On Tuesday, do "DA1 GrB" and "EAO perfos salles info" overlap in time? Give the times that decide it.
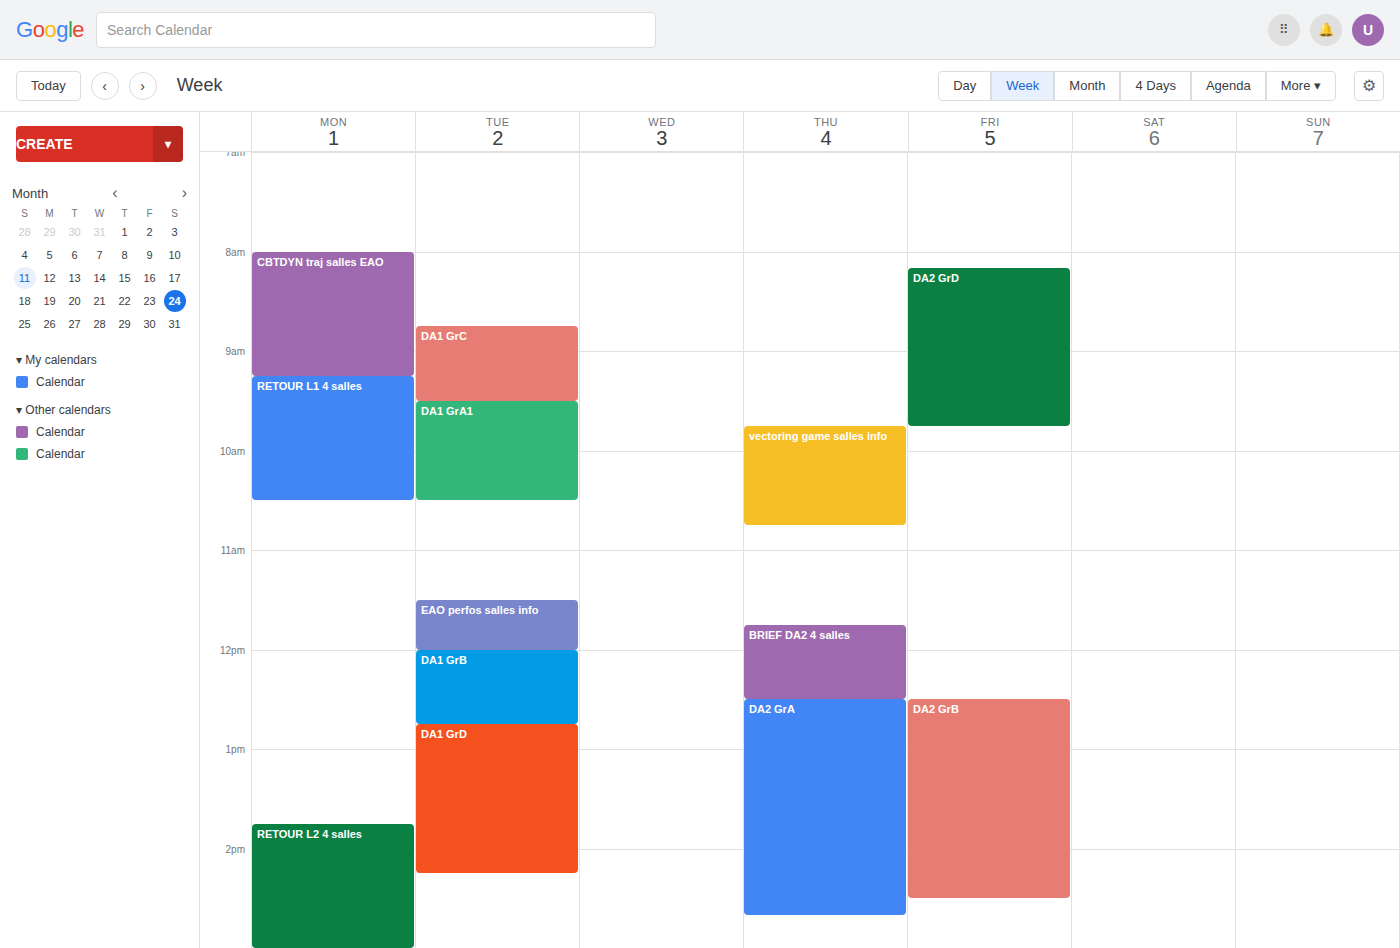
"EAO perfos salles info" ends at 12:00 PM, exactly when "DA1 GrB" starts -- they touch but do not overlap.